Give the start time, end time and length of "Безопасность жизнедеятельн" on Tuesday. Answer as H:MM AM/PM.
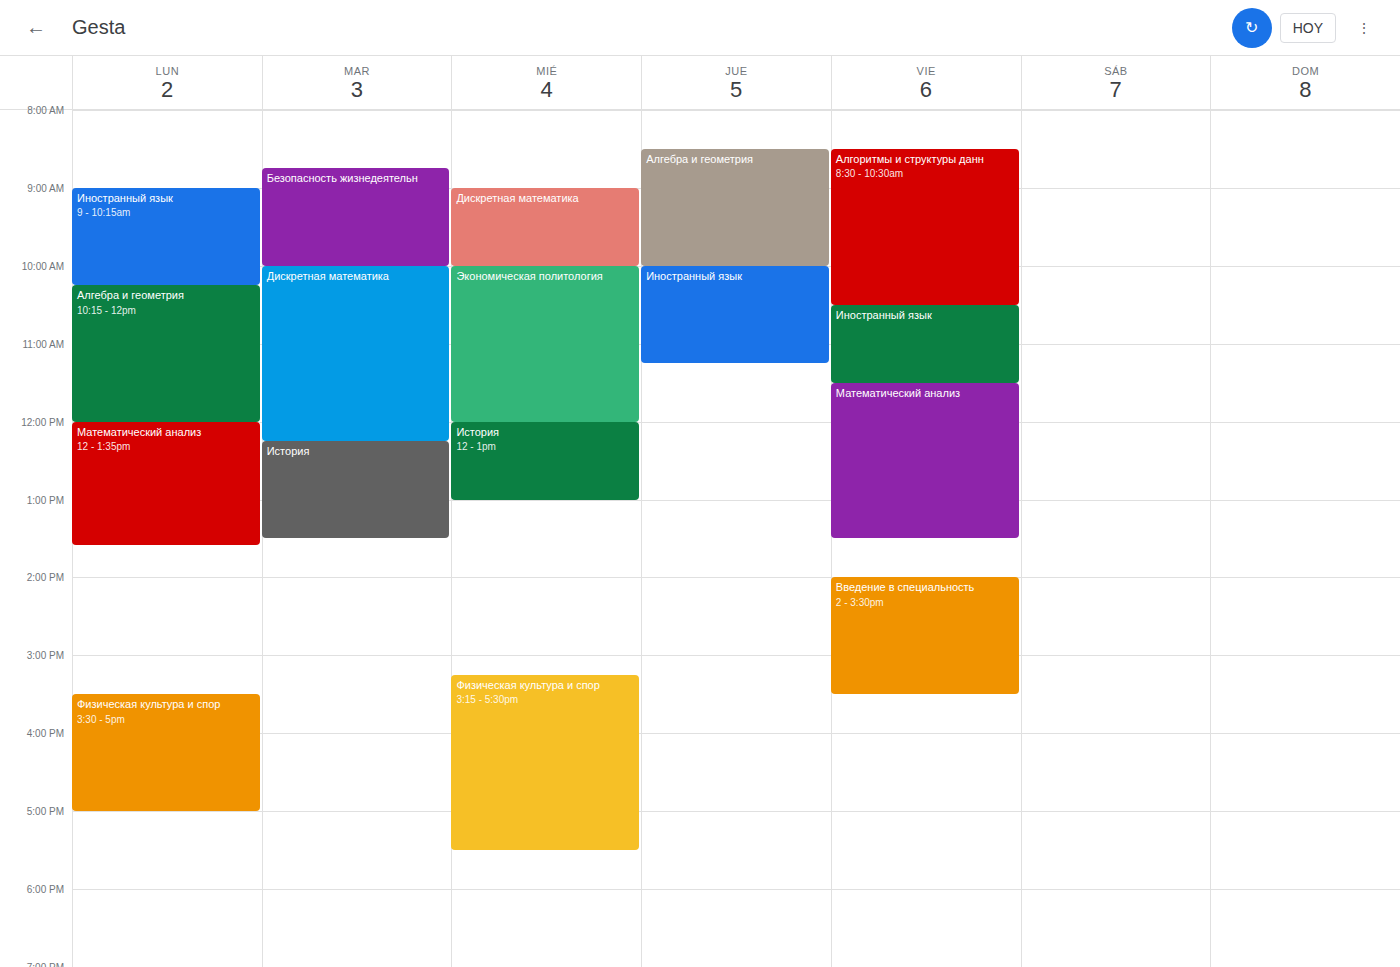
8:45 AM to 10:00 AM, 1 hour 15 minutes